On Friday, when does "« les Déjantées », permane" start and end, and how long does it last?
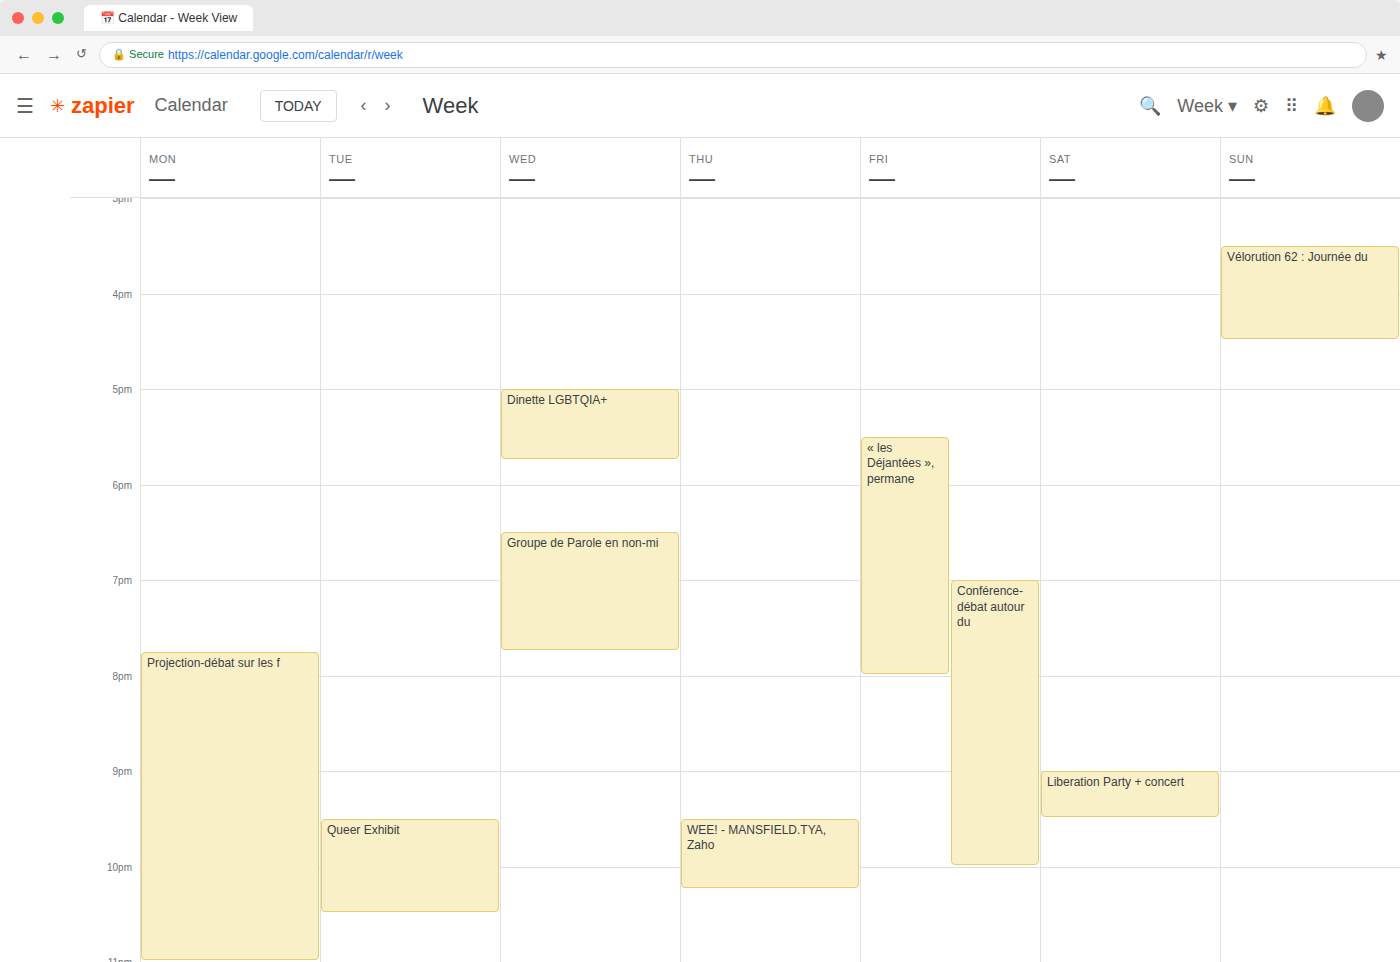
5:30 PM to 8:00 PM, 2 hours 30 minutes